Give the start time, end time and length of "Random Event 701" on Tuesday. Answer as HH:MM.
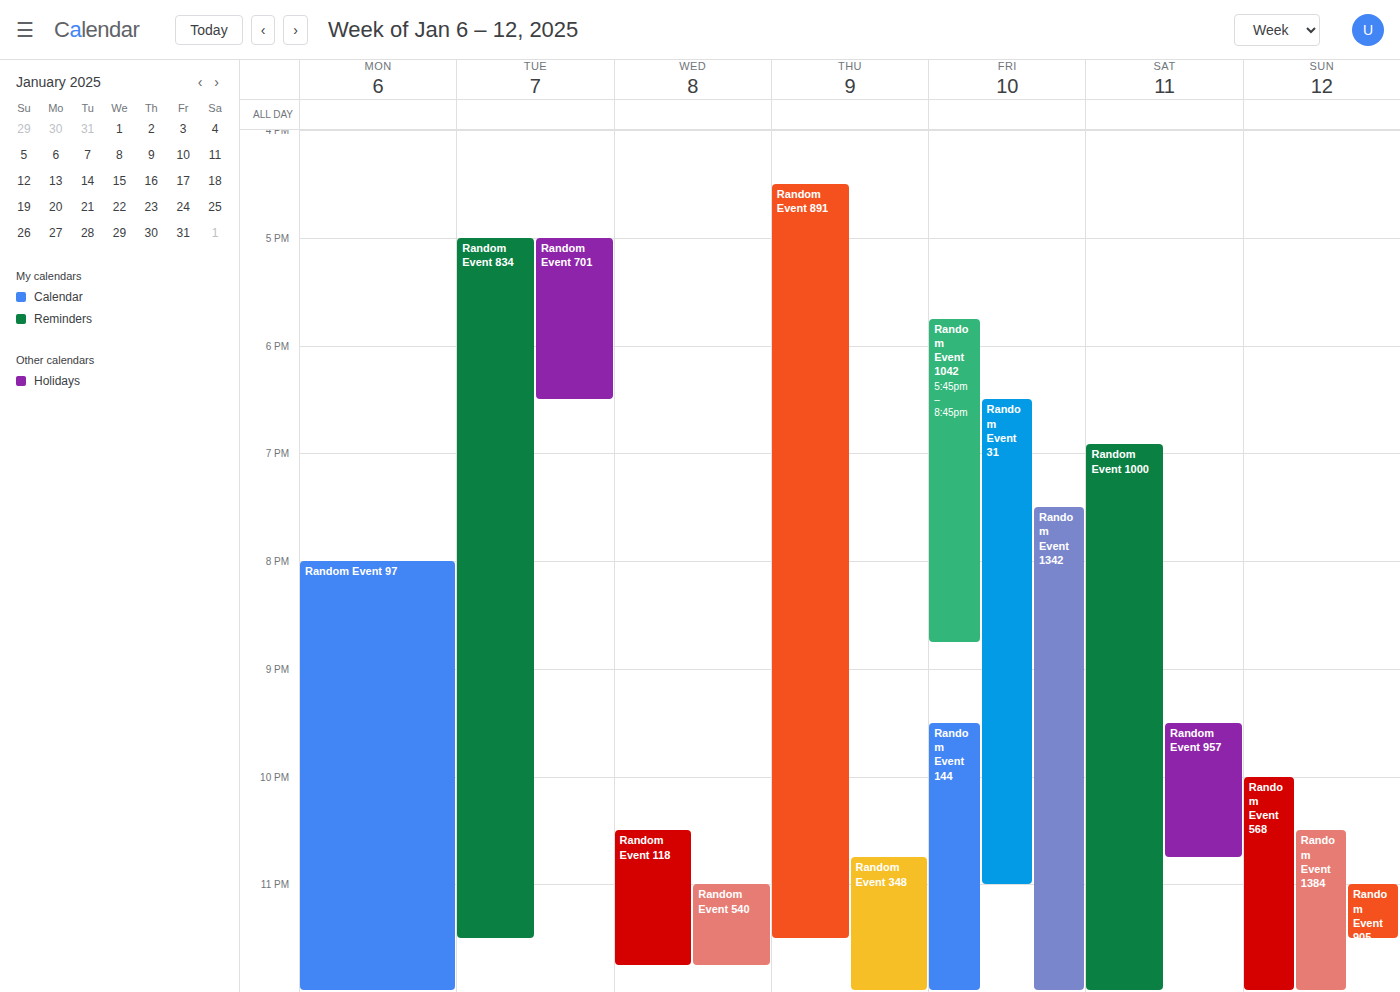
17:00 to 18:30, 1 hour 30 minutes